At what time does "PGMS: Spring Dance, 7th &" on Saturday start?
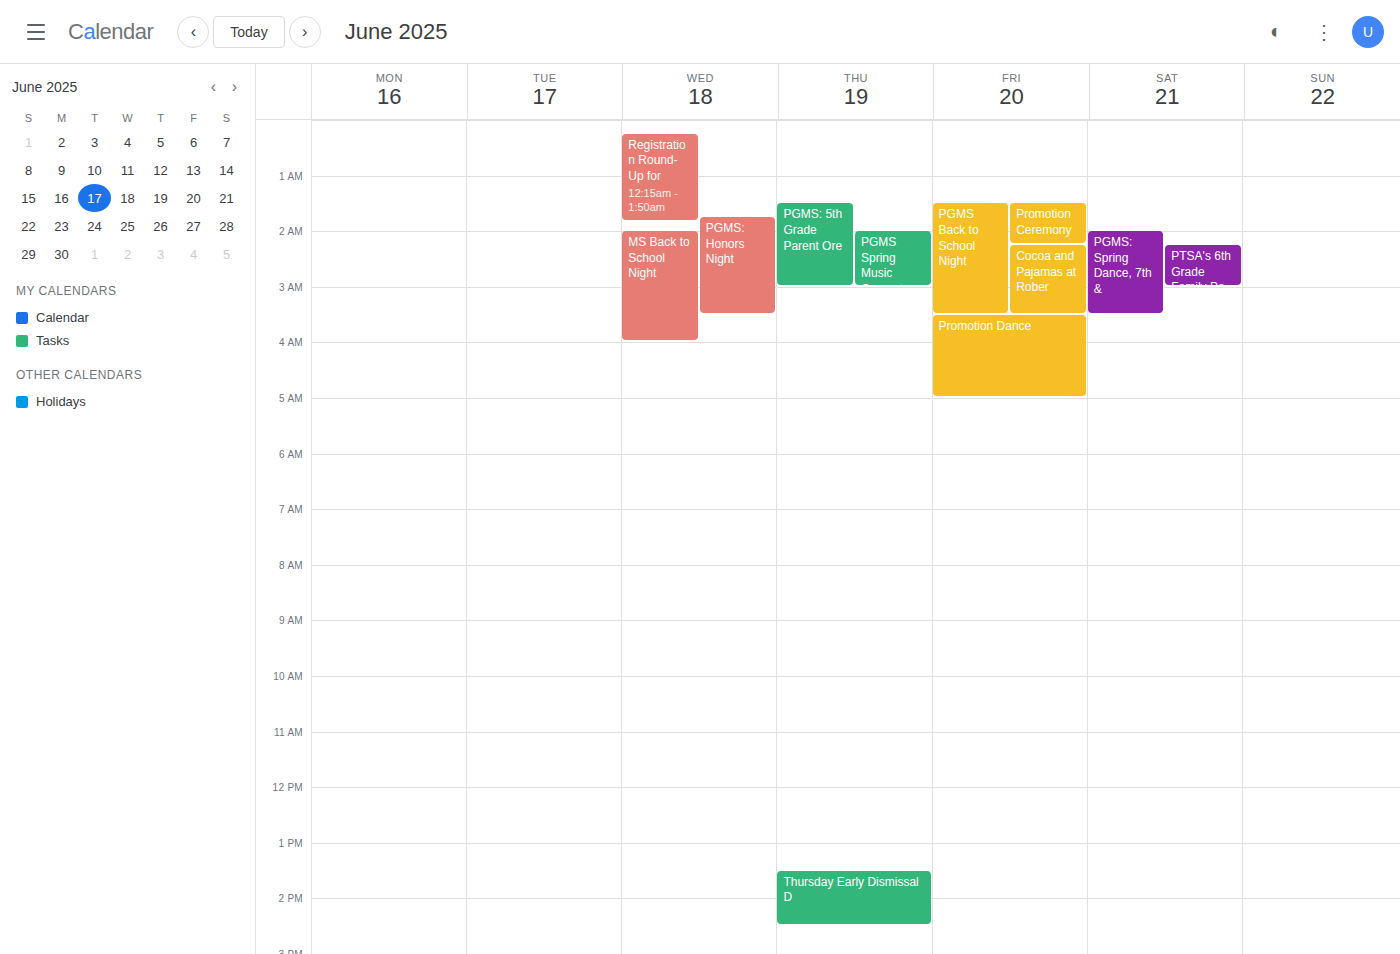
2:00 AM